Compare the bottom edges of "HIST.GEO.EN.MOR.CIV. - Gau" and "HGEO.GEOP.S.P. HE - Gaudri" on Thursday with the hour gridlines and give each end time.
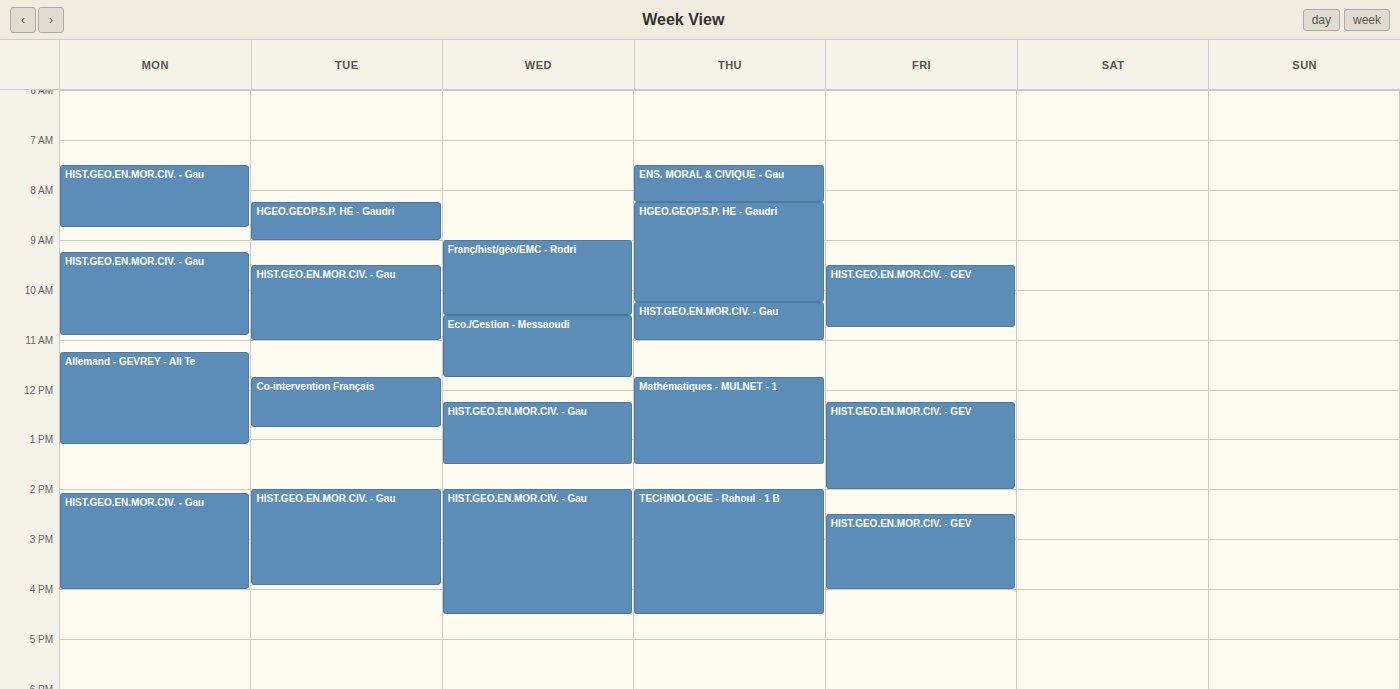
"HIST.GEO.EN.MOR.CIV. - Gau": 11:00, exactly on the 11:00 line. "HGEO.GEOP.S.P. HE - Gaudri": 10:15, neither: a quarter of the way from the 10:00 line to the 11:00 line.